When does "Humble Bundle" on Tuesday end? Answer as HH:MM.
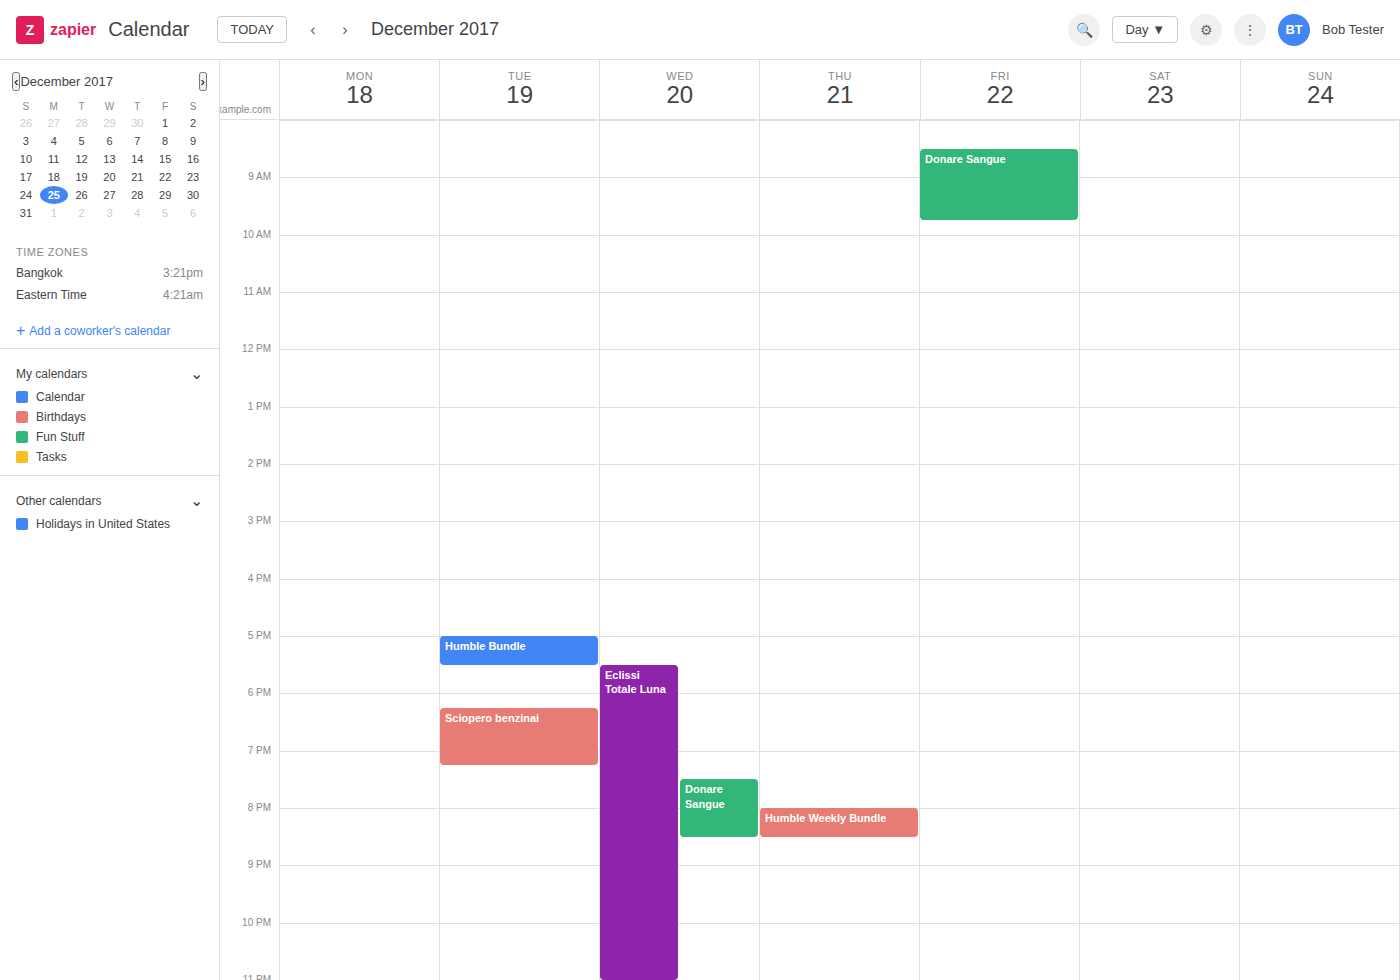
17:30